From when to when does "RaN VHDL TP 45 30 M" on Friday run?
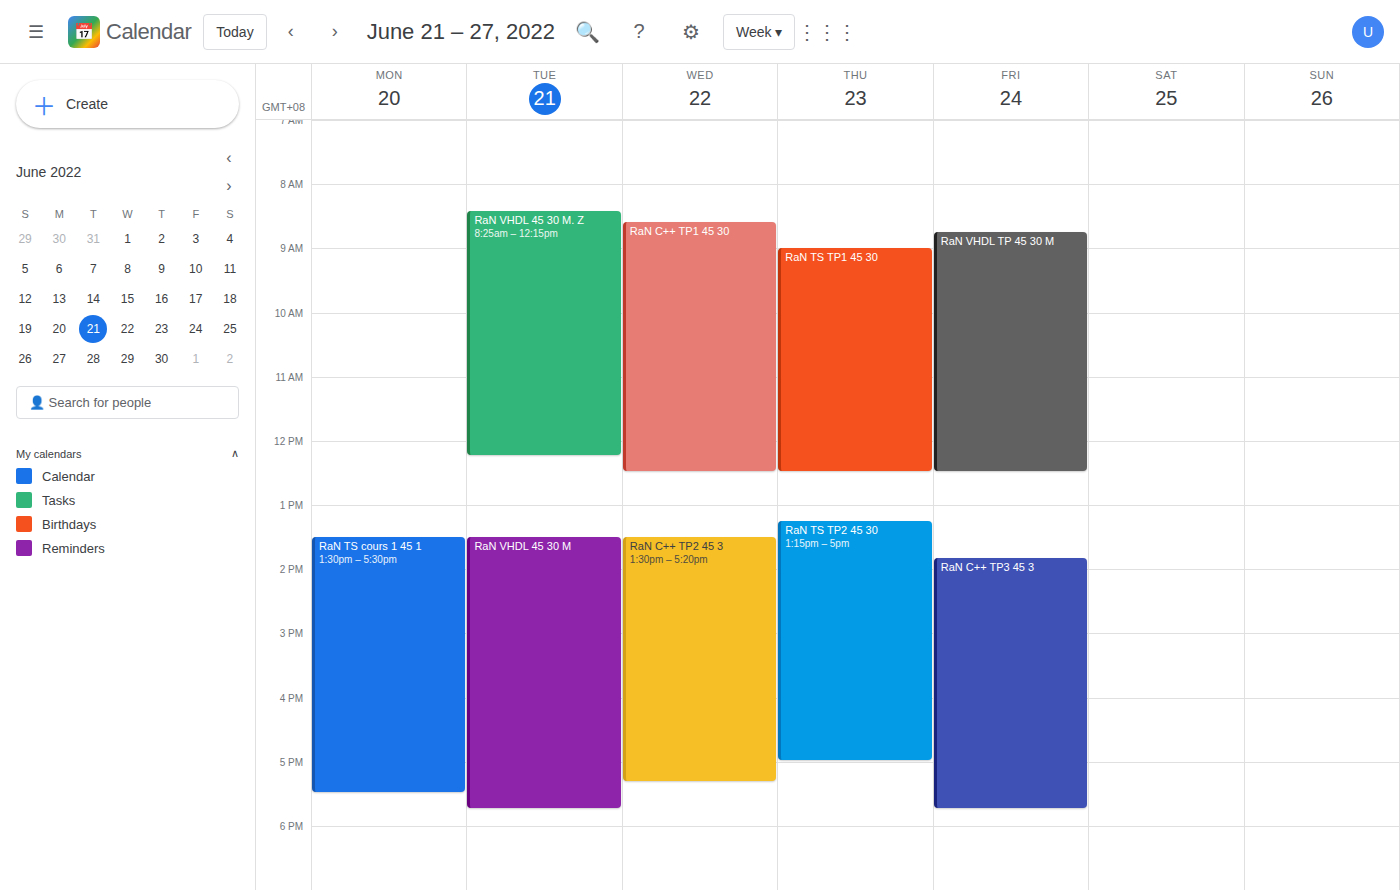
8:45 AM to 12:30 PM